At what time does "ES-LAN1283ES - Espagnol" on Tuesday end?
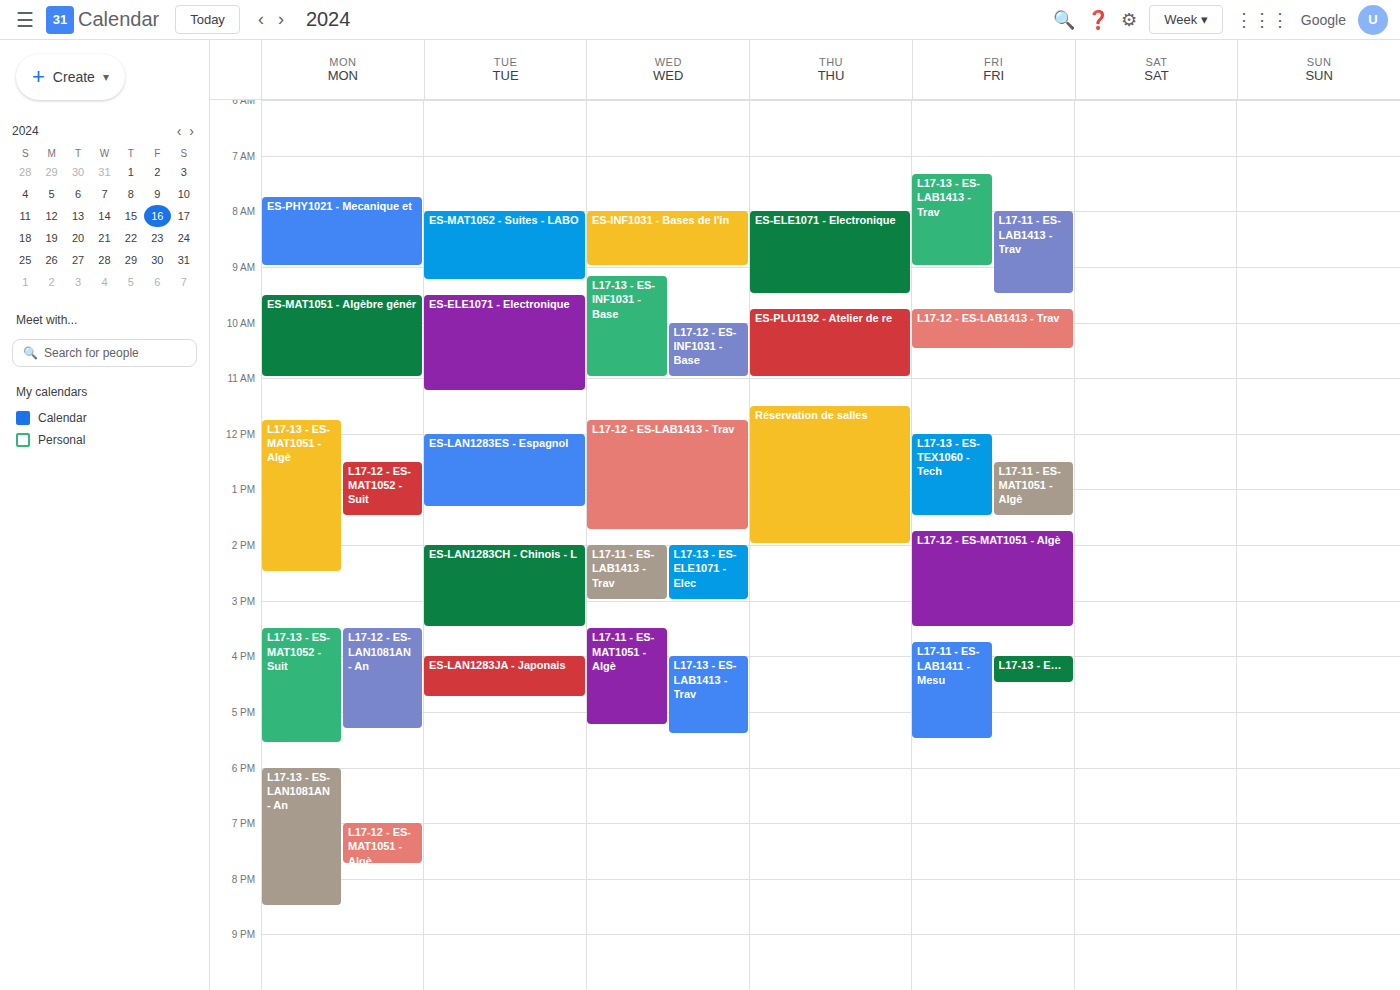
1:20 PM